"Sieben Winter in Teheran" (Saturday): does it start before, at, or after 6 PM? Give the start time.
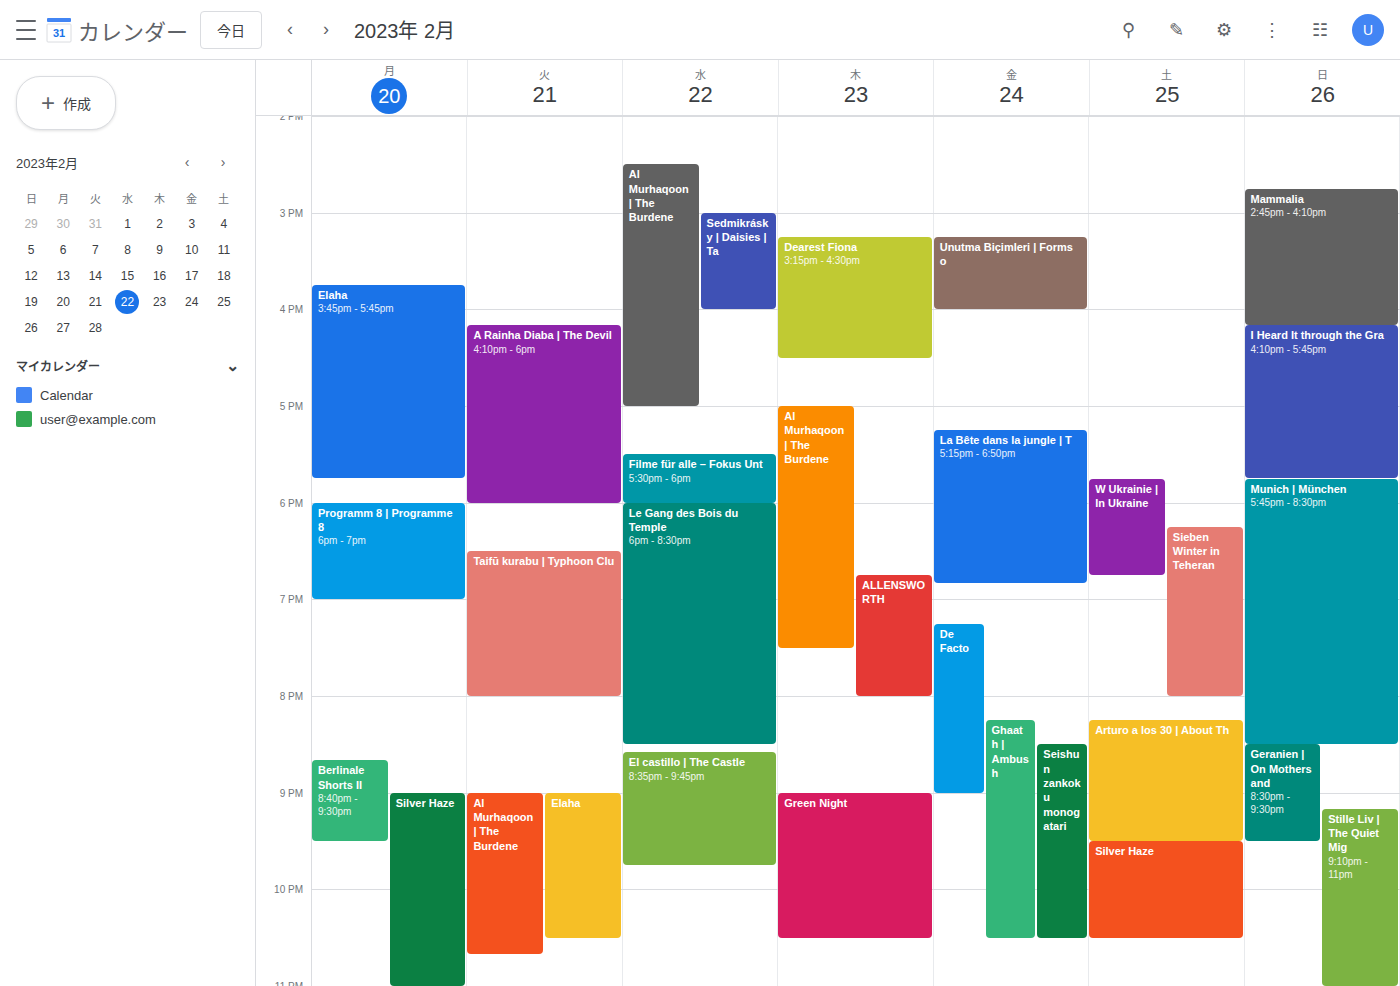
6:15 PM -- after 6 PM, 15 minutes below the 6 PM line.